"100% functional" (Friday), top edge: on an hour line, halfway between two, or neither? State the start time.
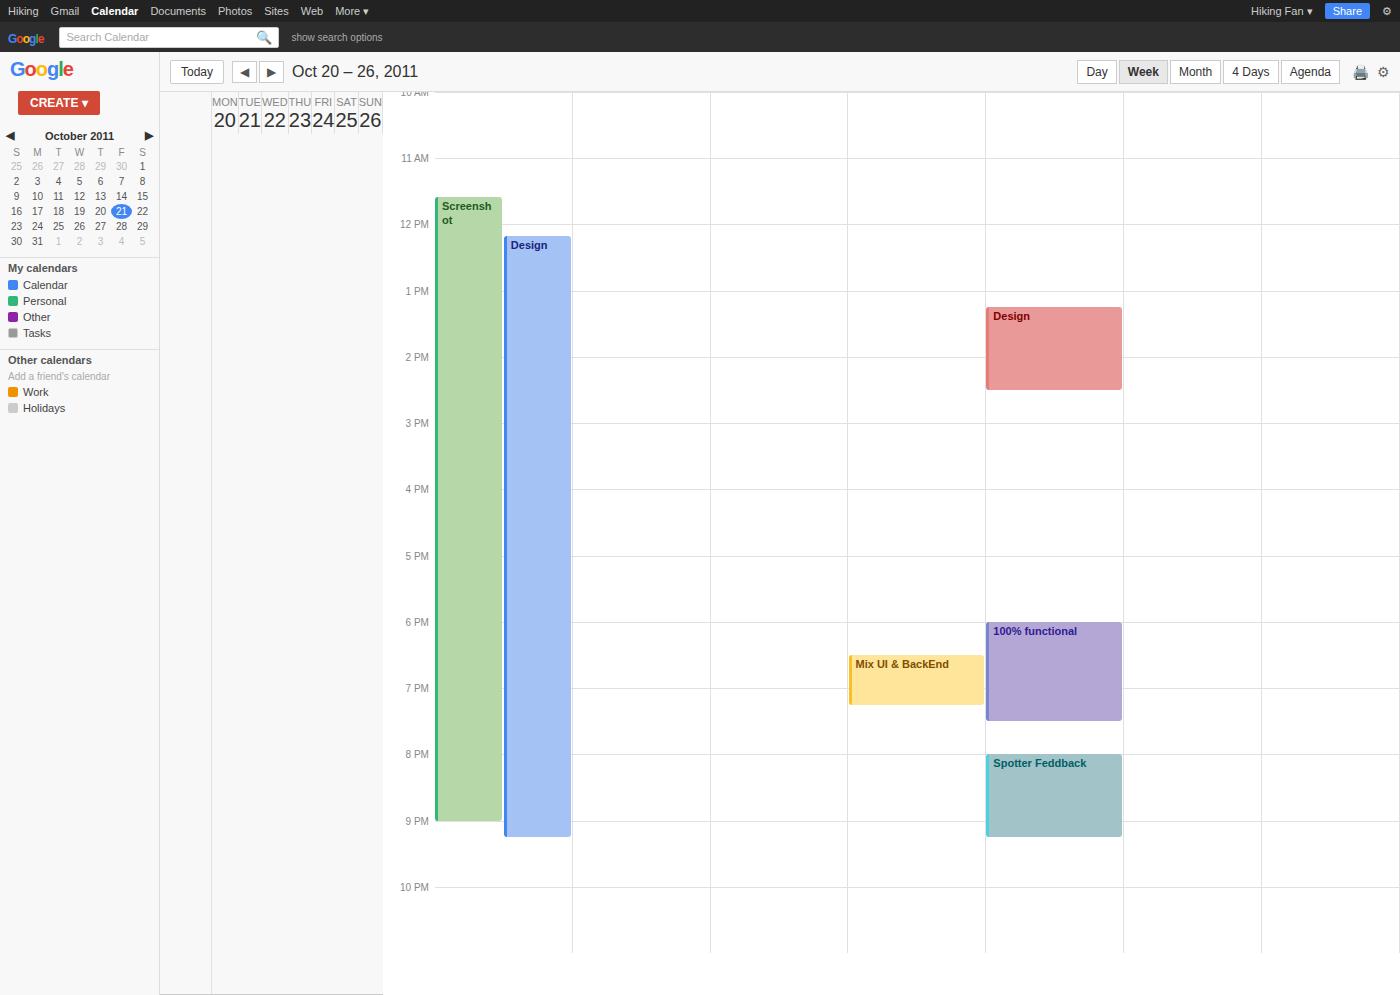
6:00 PM -- exactly on the 6 PM line.